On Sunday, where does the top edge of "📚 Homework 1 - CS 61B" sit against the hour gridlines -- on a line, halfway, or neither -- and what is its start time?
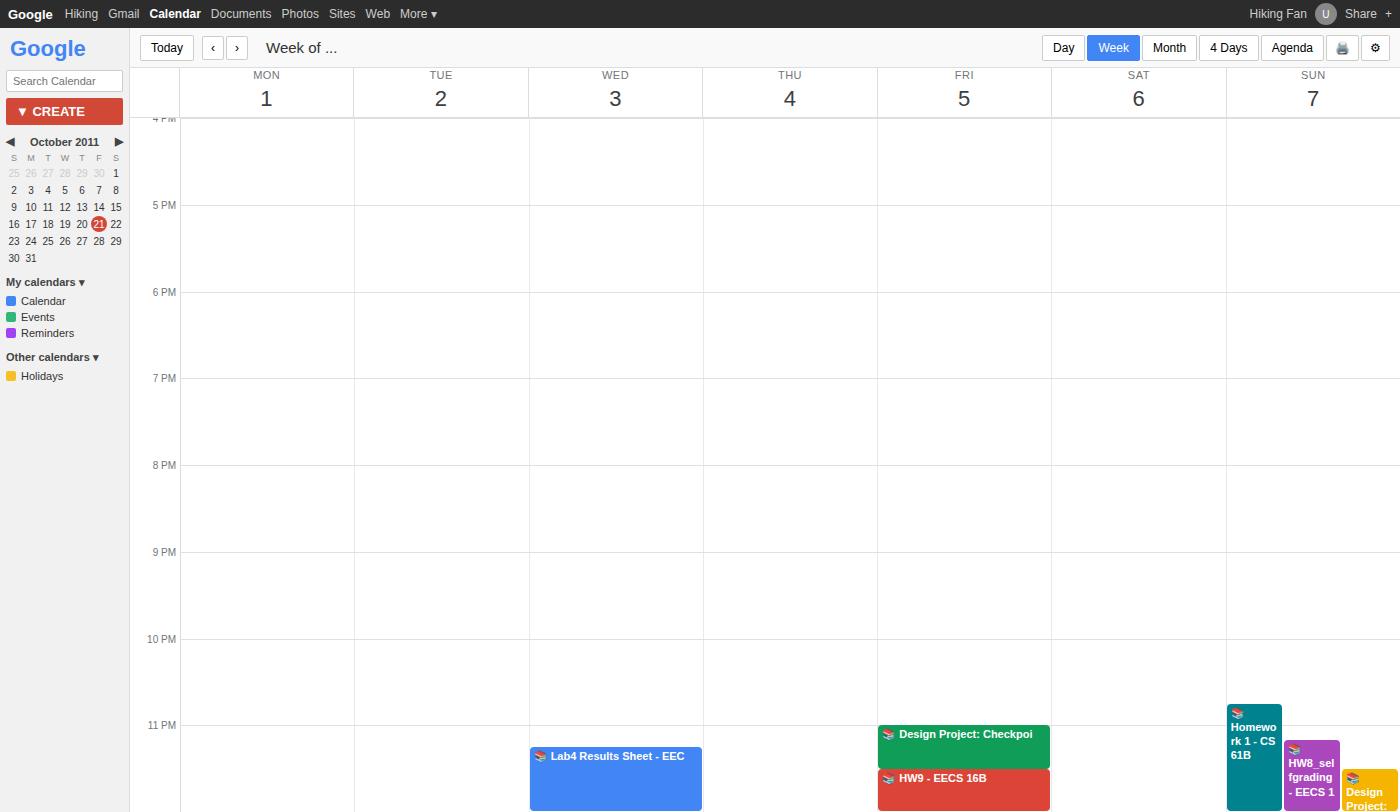
10:45 PM -- neither: three quarters of the way from the 10 PM line to the 11 PM line.